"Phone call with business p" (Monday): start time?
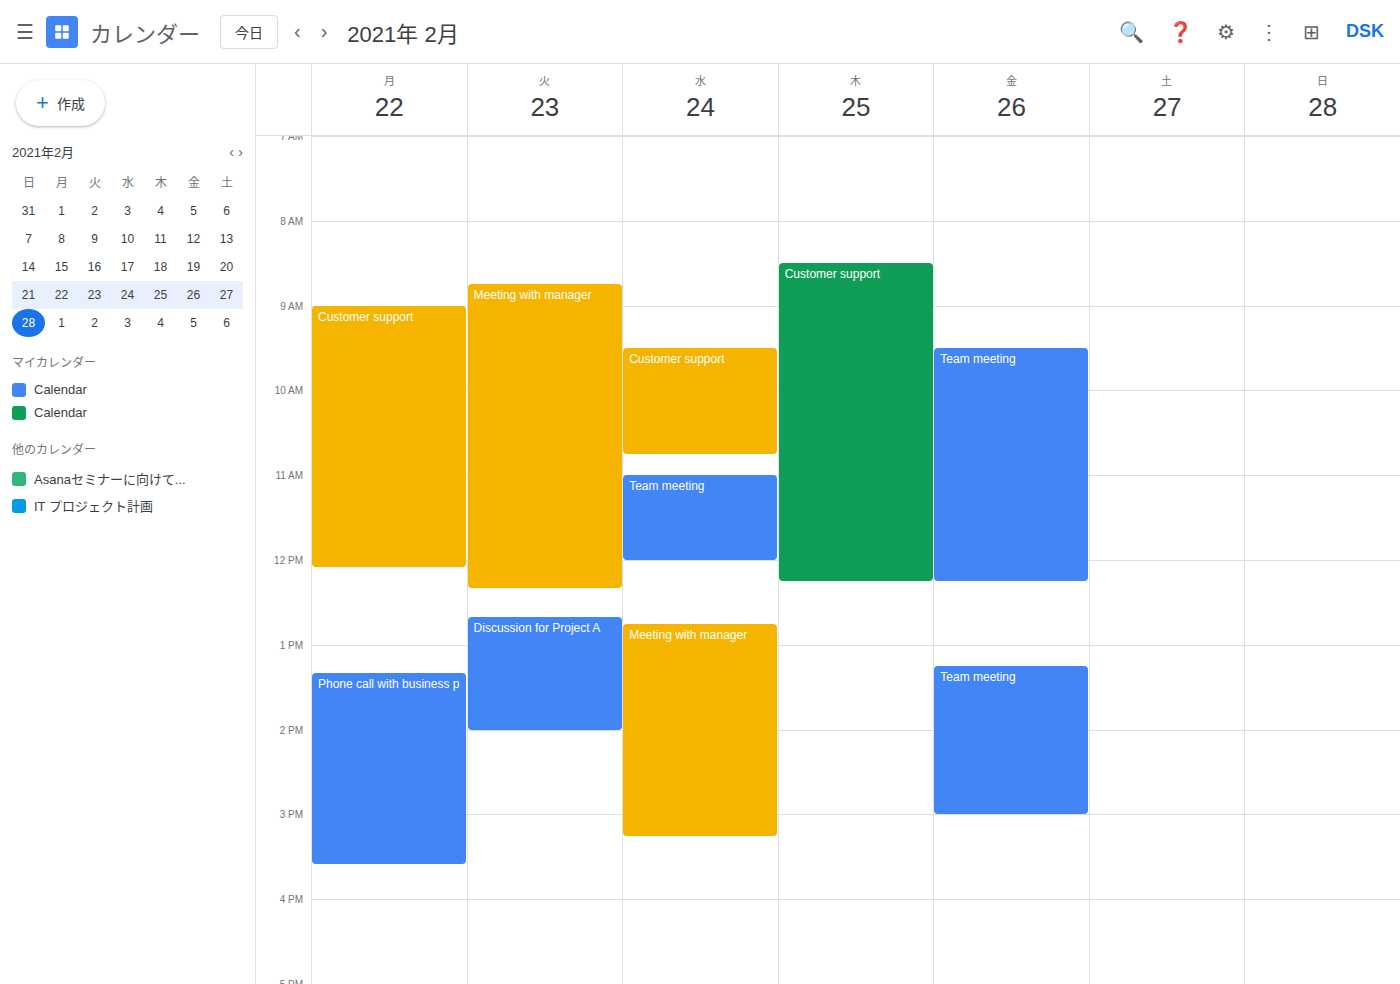
13:20